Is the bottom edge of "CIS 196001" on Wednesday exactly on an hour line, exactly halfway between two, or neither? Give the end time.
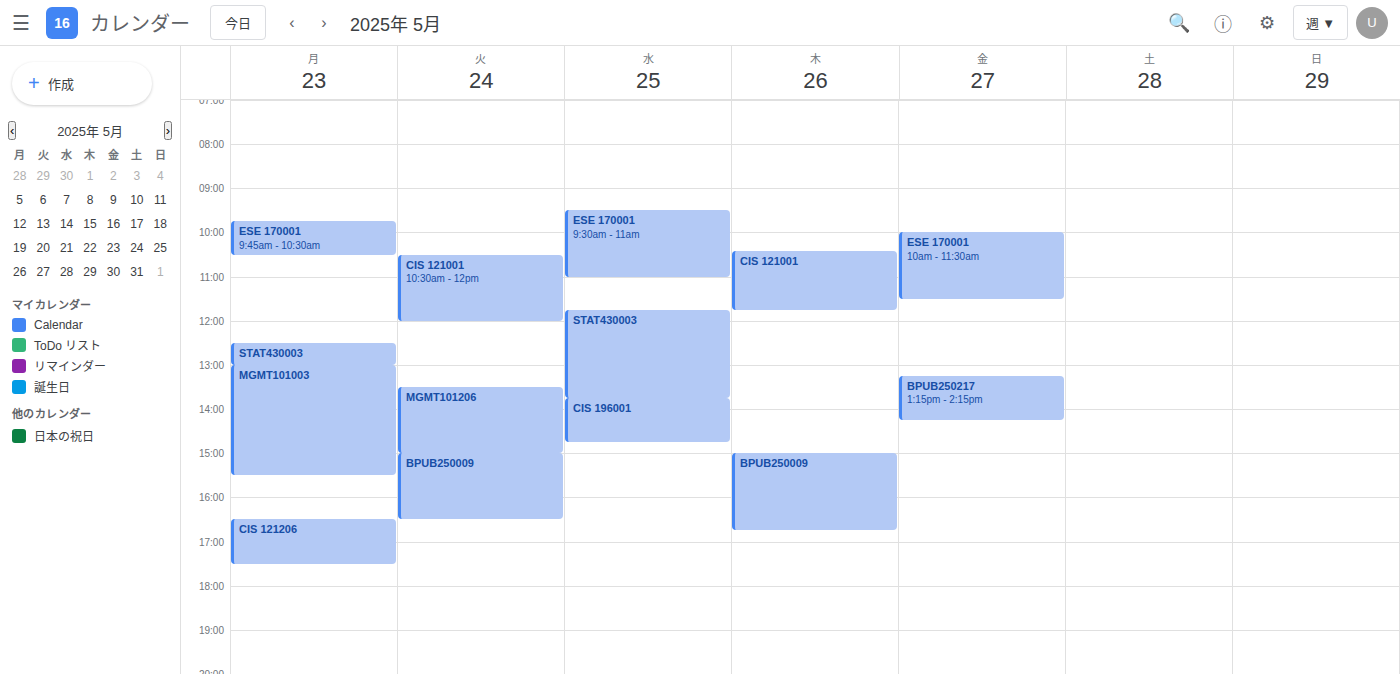
2:45 PM -- neither: three quarters of the way from the 2 PM line to the 3 PM line.